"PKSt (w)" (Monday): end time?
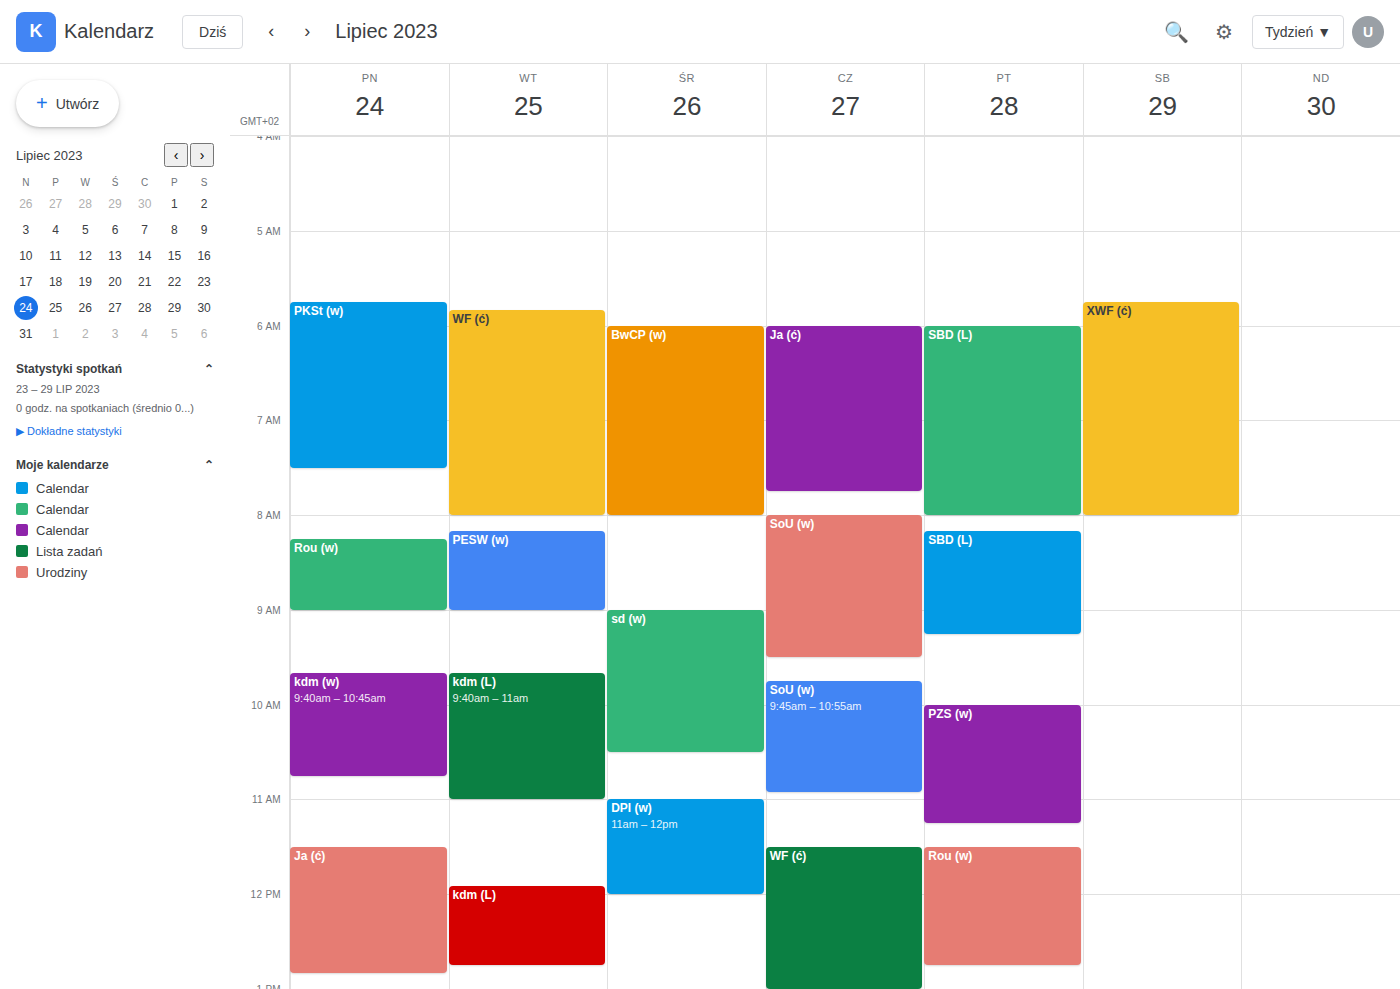
7:30 AM